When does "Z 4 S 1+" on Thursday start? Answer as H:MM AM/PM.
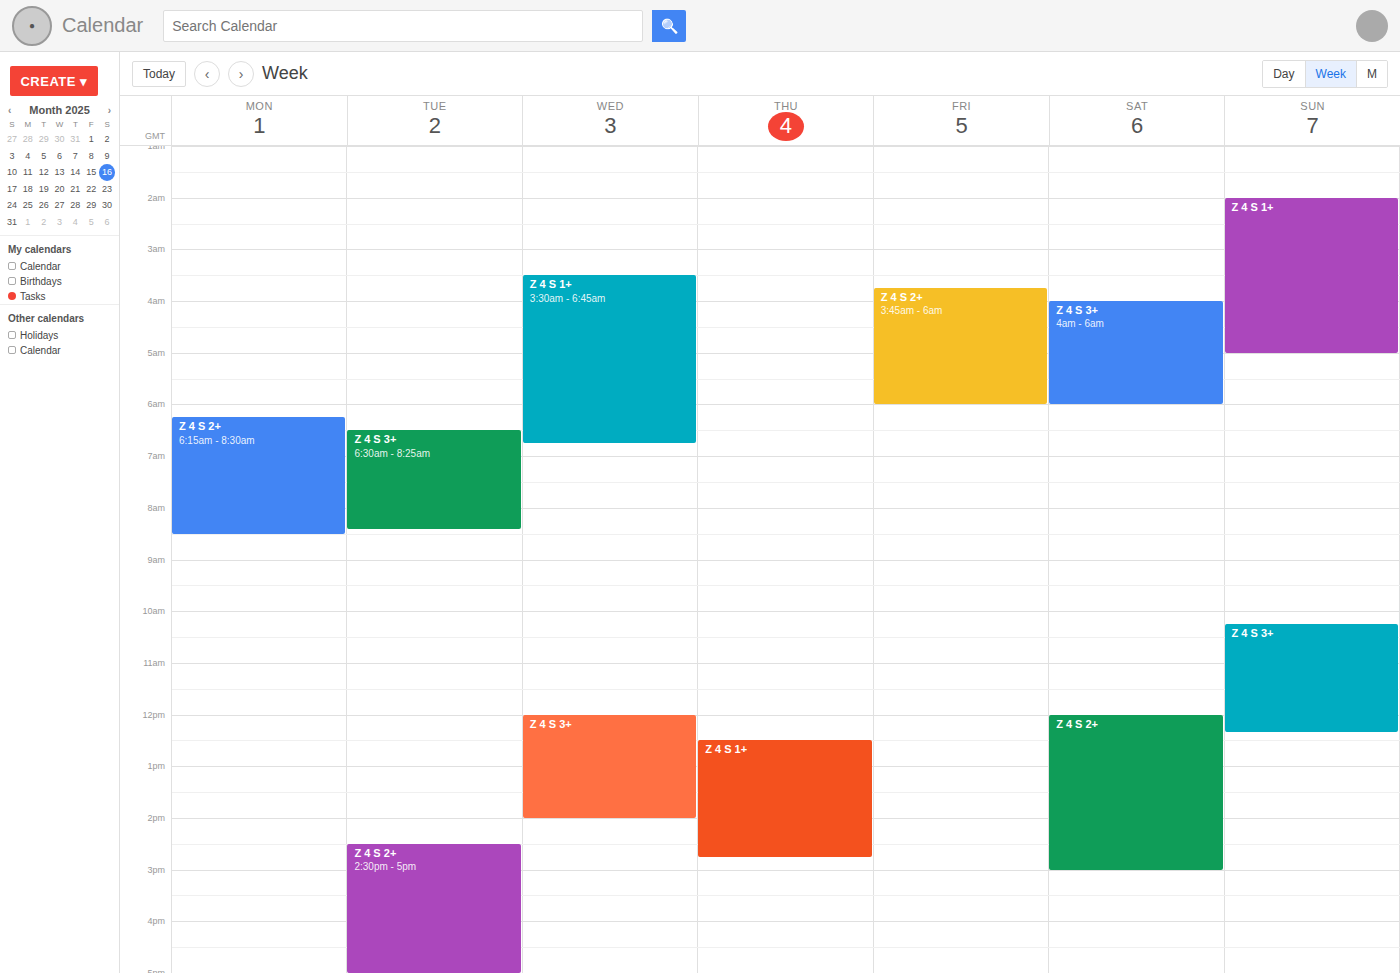
12:30 PM